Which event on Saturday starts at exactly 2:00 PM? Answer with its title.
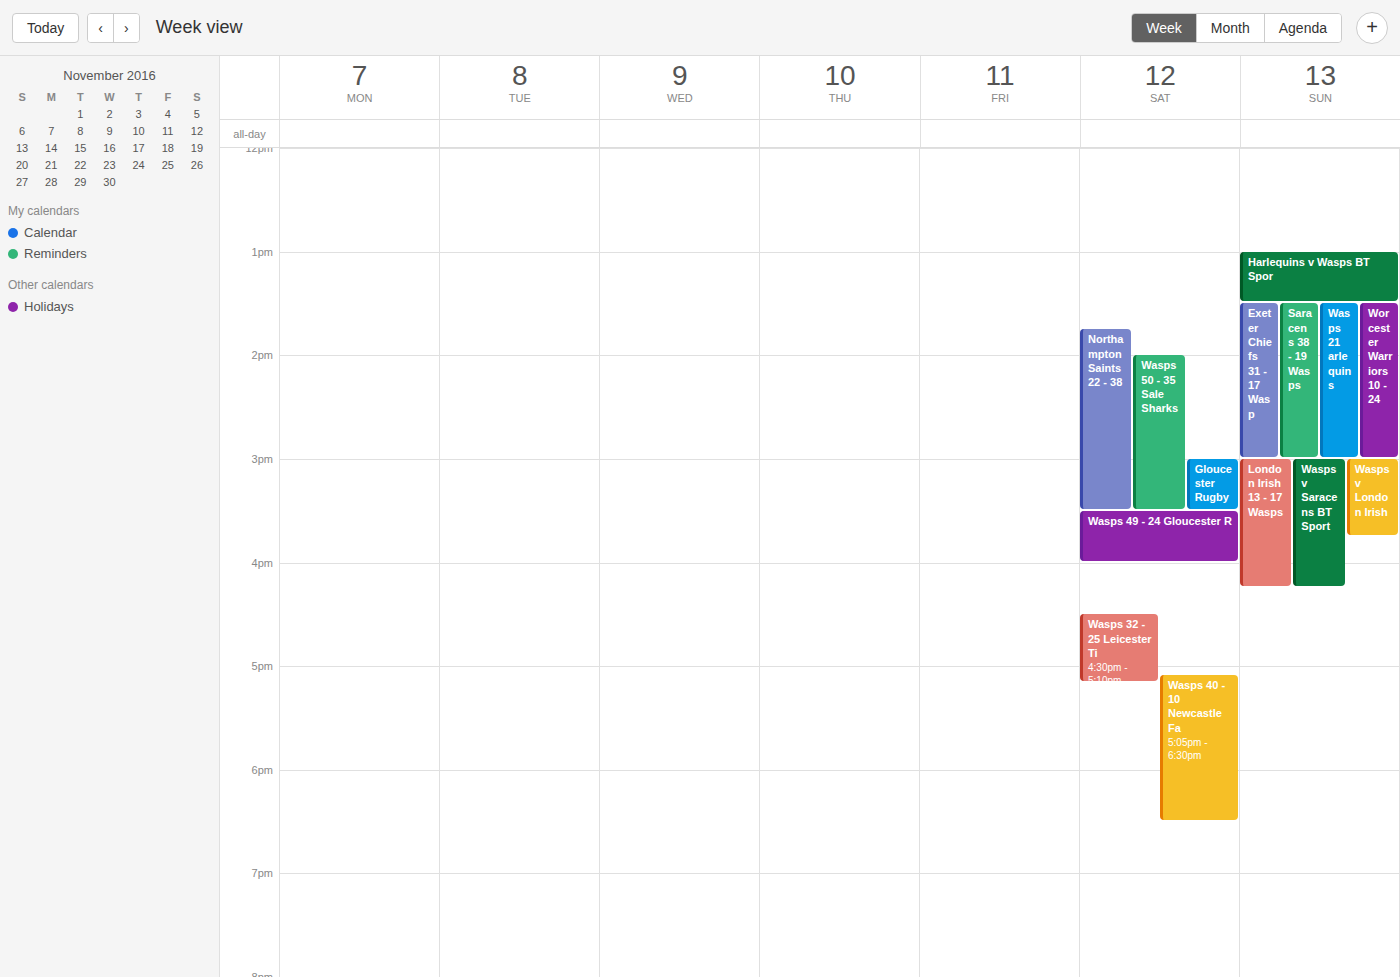
"Wasps 50 - 35 Sale Sharks"